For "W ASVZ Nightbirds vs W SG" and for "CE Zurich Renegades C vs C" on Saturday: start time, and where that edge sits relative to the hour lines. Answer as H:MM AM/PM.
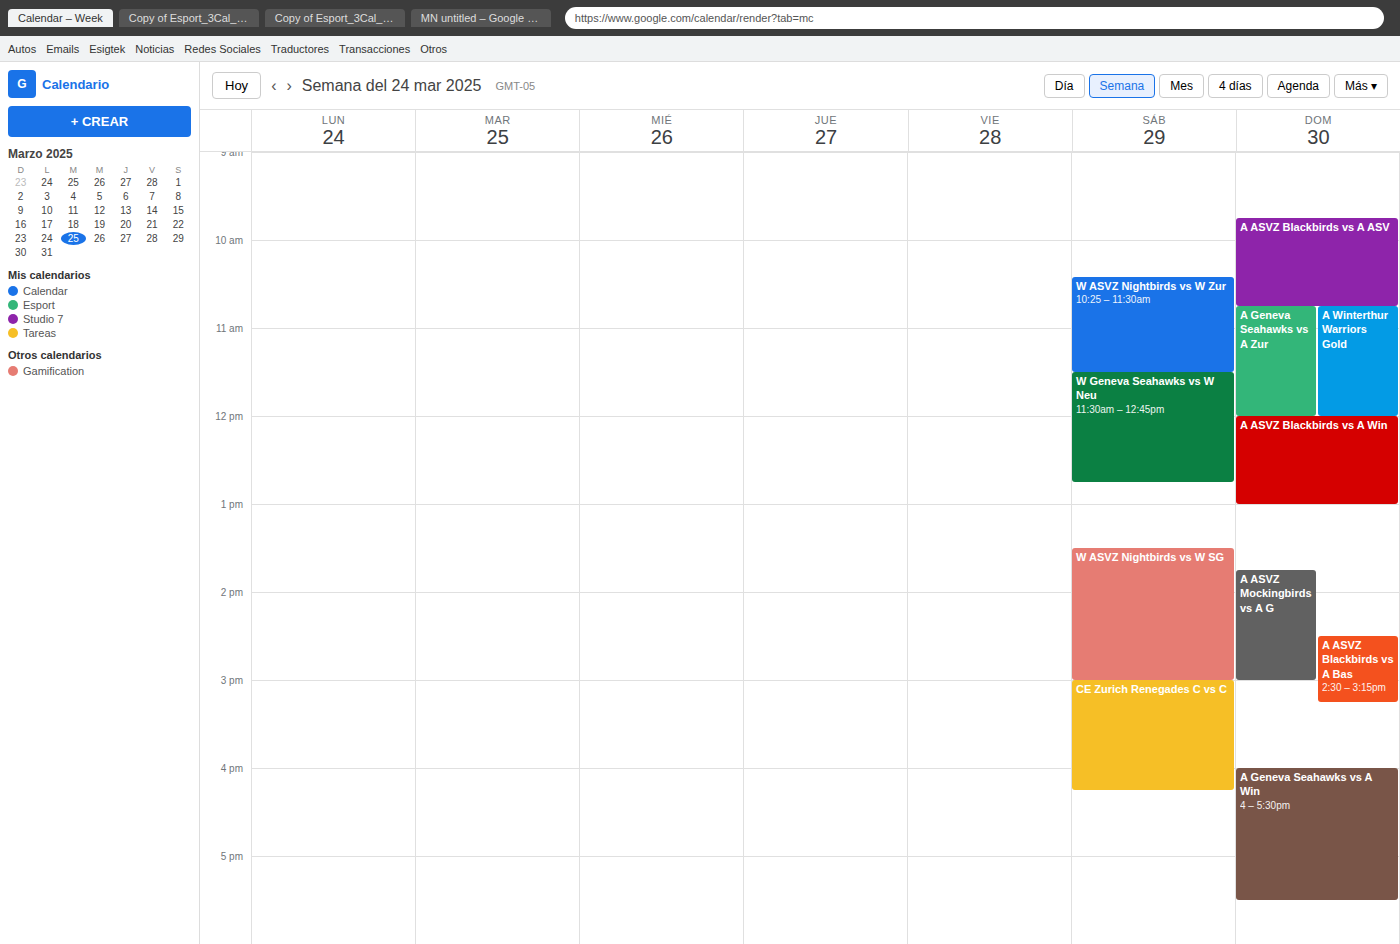
"W ASVZ Nightbirds vs W SG": 1:30 PM, halfway between the 1 PM and 2 PM lines. "CE Zurich Renegades C vs C": 3:00 PM, exactly on the 3 PM line.